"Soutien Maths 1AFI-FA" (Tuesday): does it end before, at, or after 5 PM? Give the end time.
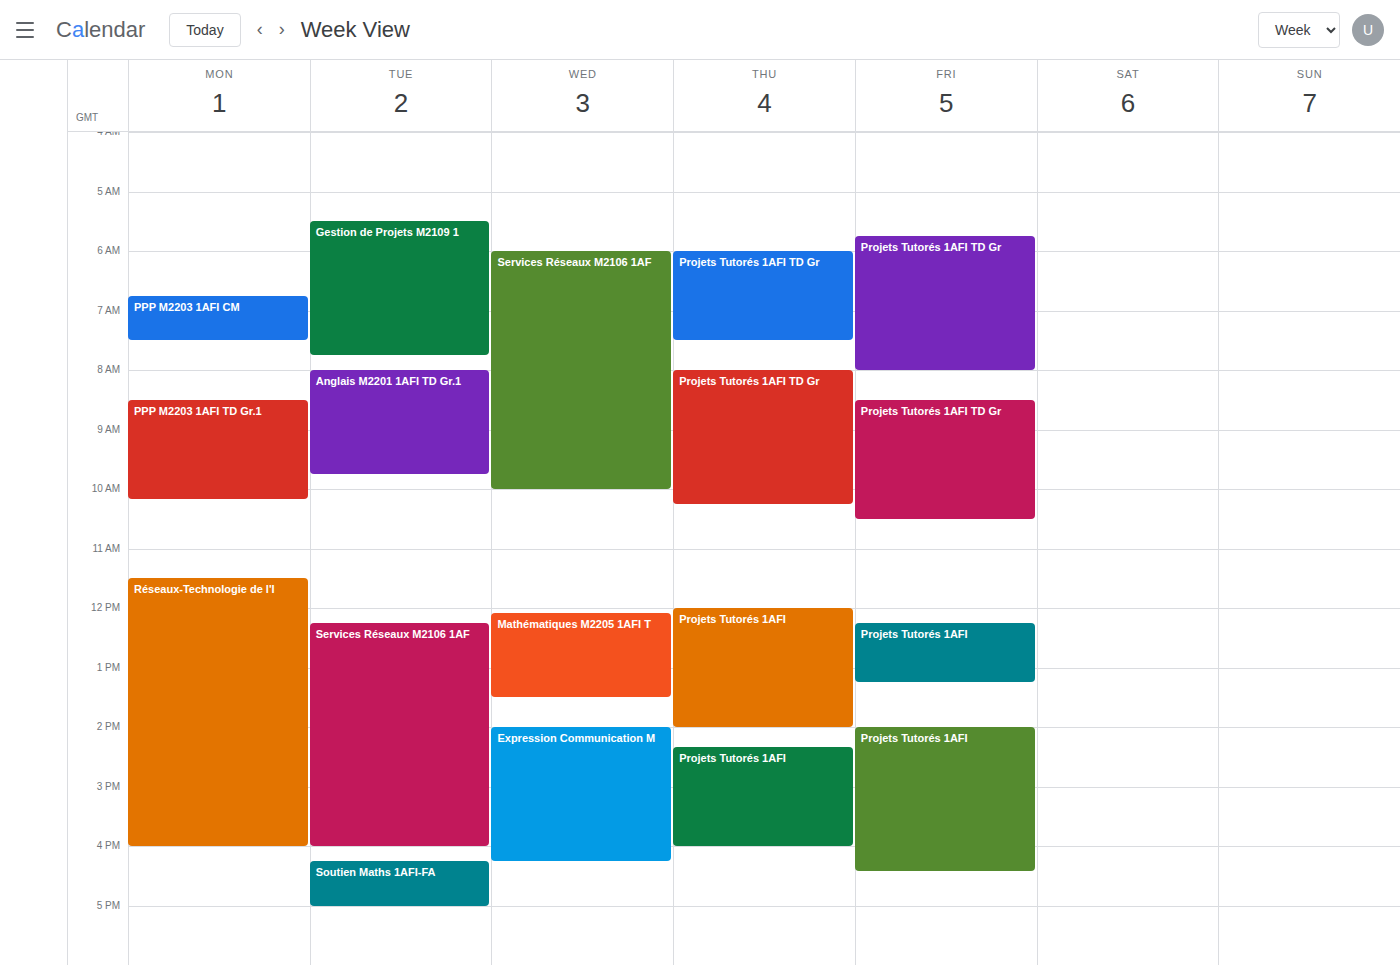
5:00 PM -- exactly at 5 PM, on the 5 PM line.